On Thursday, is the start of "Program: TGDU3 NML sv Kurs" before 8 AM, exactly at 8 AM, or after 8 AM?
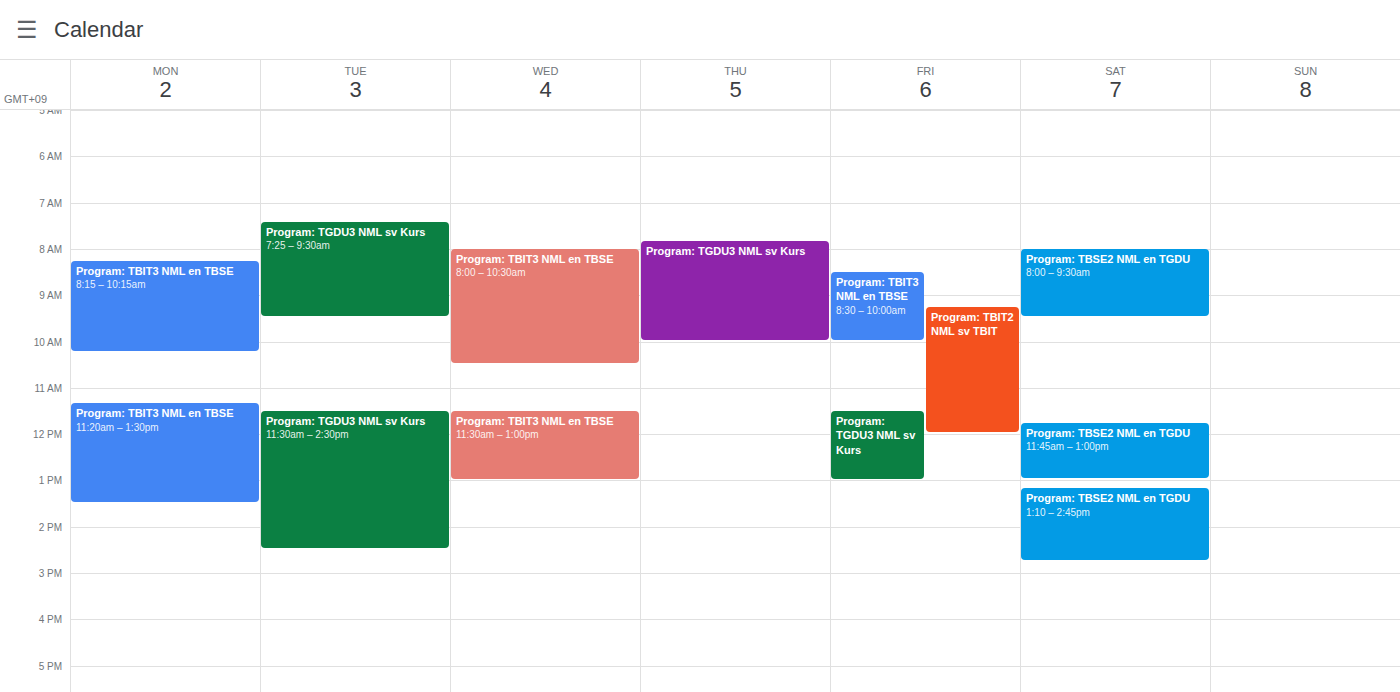
7:50 AM -- before 8 AM, 10 minutes above the 8 AM line.